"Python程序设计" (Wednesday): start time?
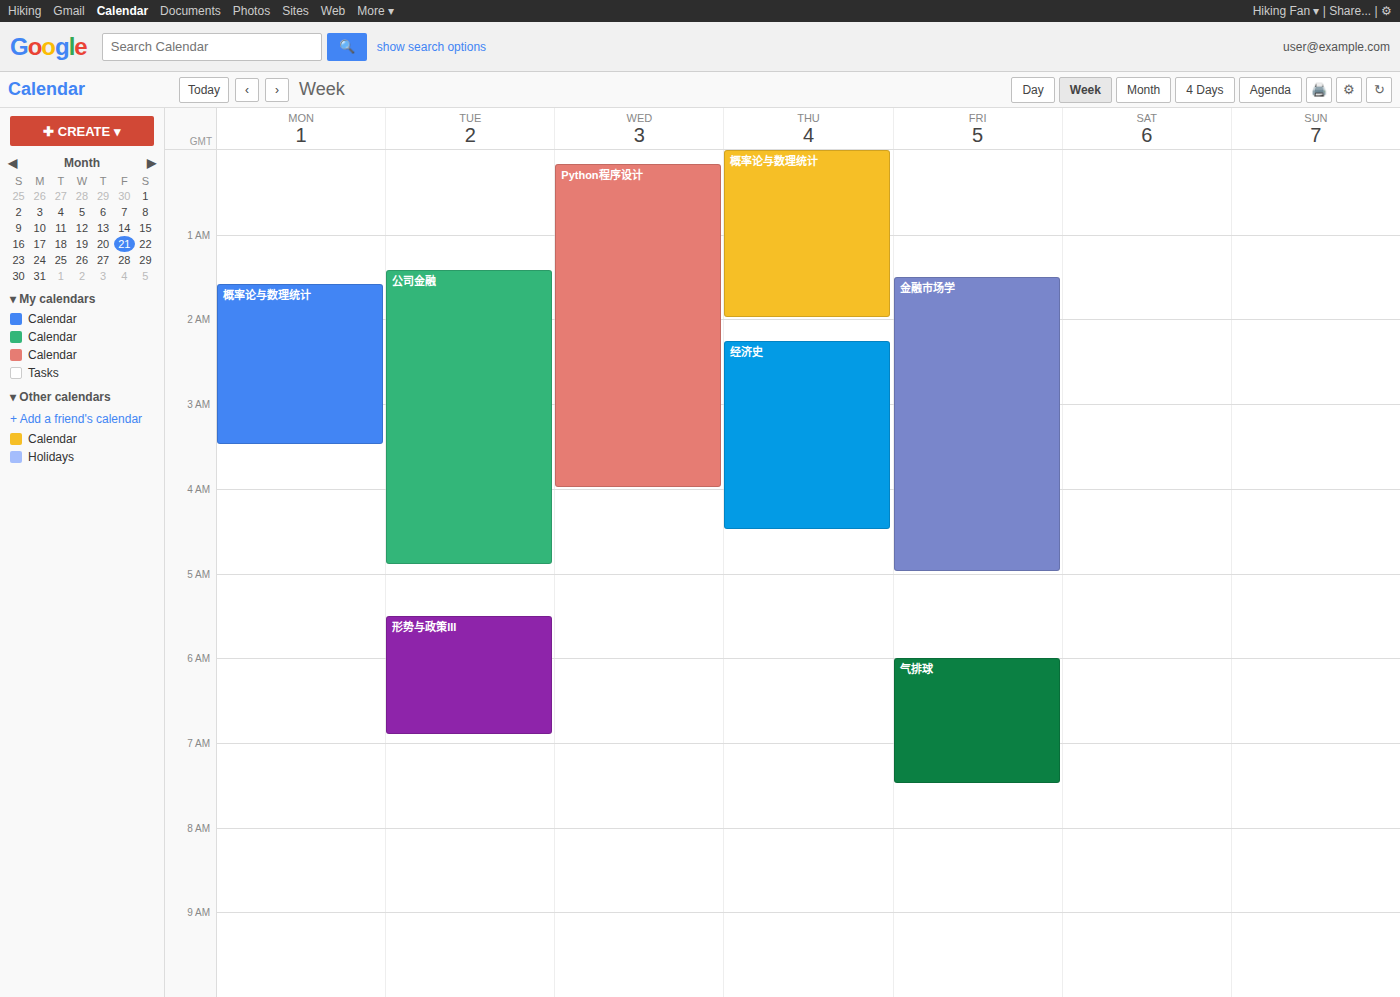
00:10